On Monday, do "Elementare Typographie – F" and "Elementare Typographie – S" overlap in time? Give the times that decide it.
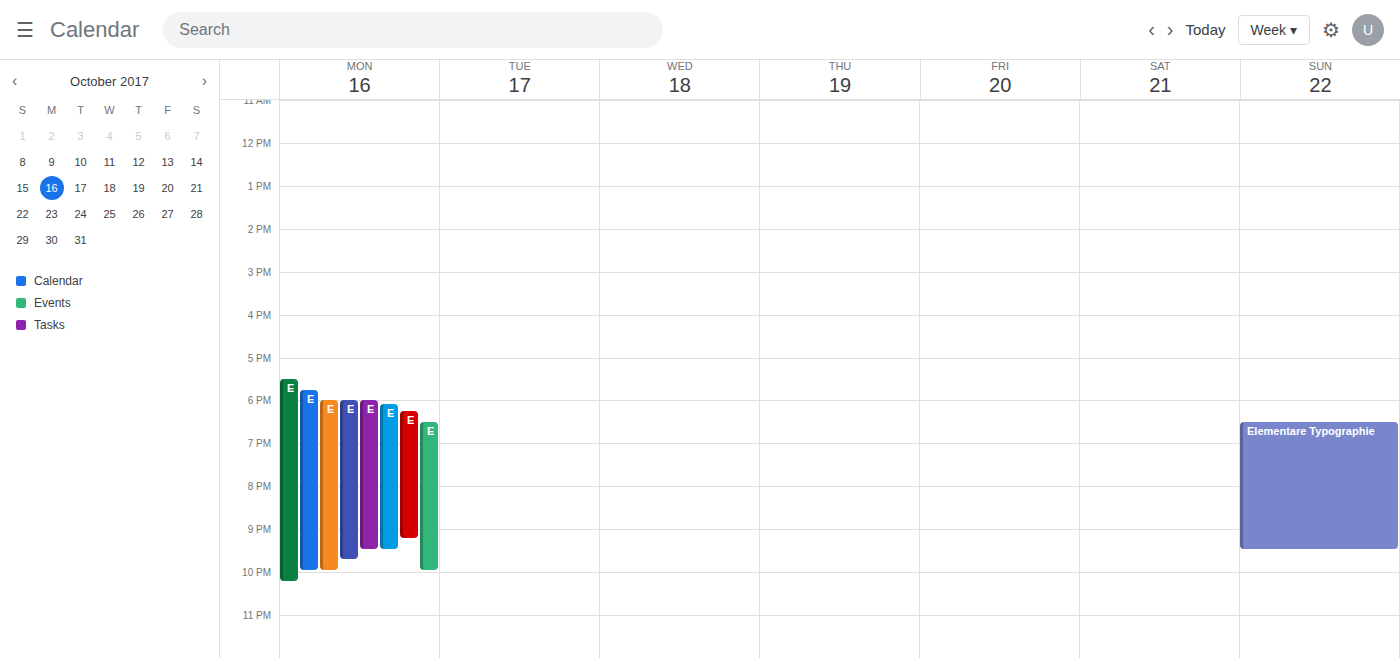
"Elementare Typographie – F" starts at 18:30, before "Elementare Typographie – S" ends at 21:30 -- they overlap.